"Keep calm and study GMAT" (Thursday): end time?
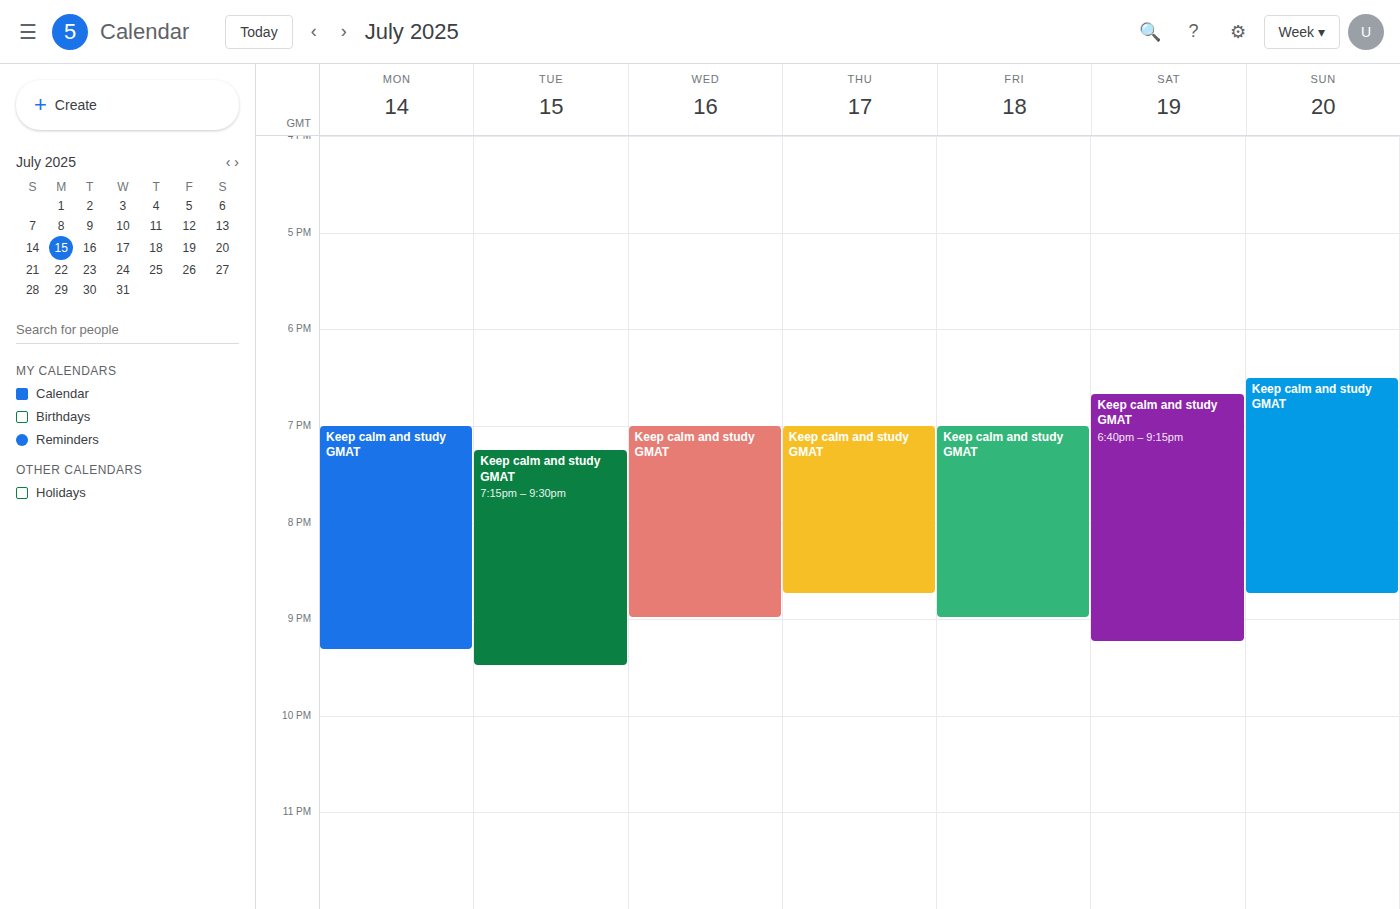
8:45 PM